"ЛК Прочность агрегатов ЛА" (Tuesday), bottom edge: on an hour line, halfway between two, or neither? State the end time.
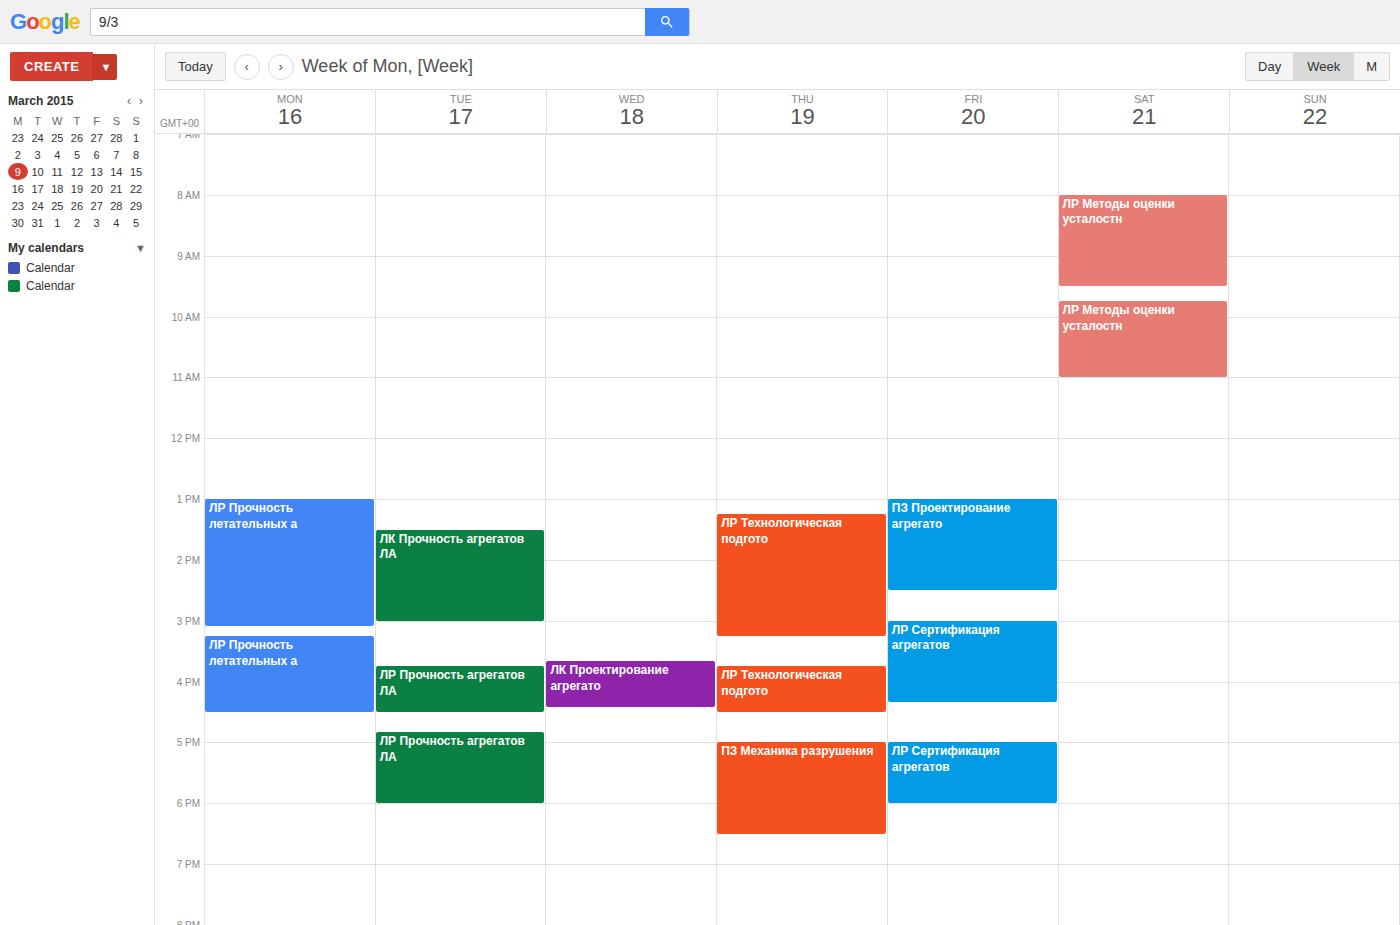
3:00 PM -- exactly on the 3 PM line.